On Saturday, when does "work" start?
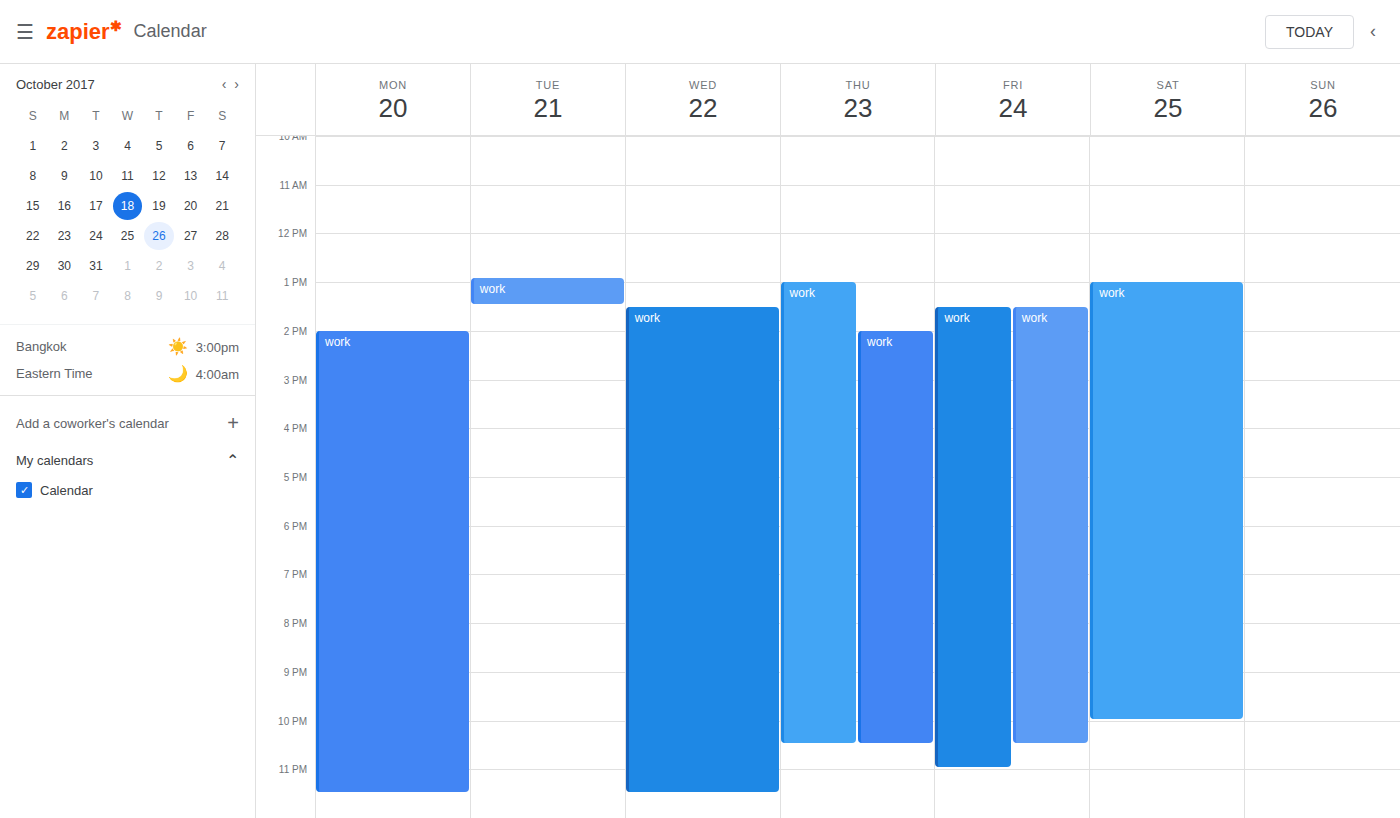
1:00 PM